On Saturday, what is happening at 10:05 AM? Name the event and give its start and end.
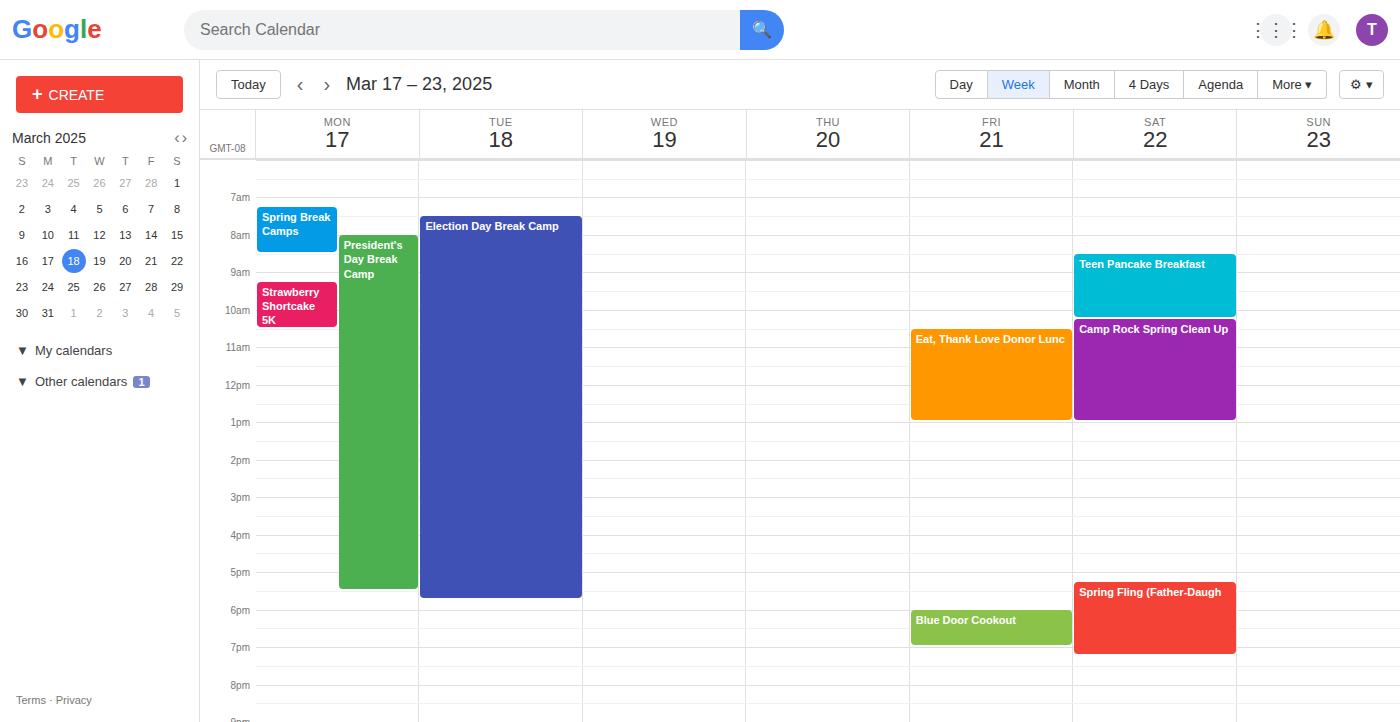
"Teen Pancake Breakfast", 8:30 AM to 10:15 AM